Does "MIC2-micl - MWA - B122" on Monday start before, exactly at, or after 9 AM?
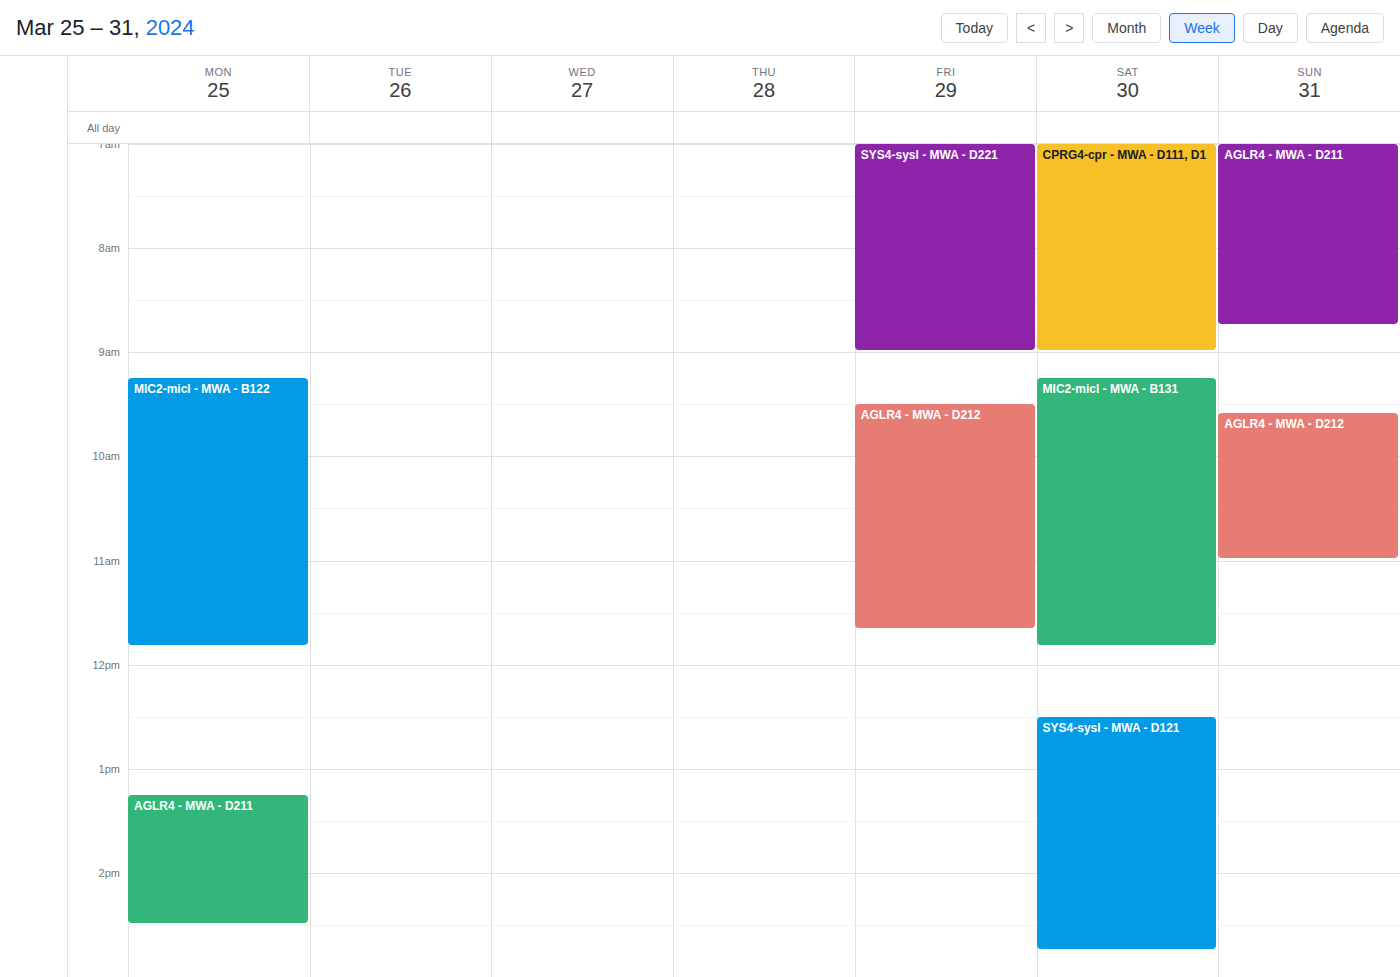
9:15 AM -- after 9 AM, 15 minutes below the 9 AM line.